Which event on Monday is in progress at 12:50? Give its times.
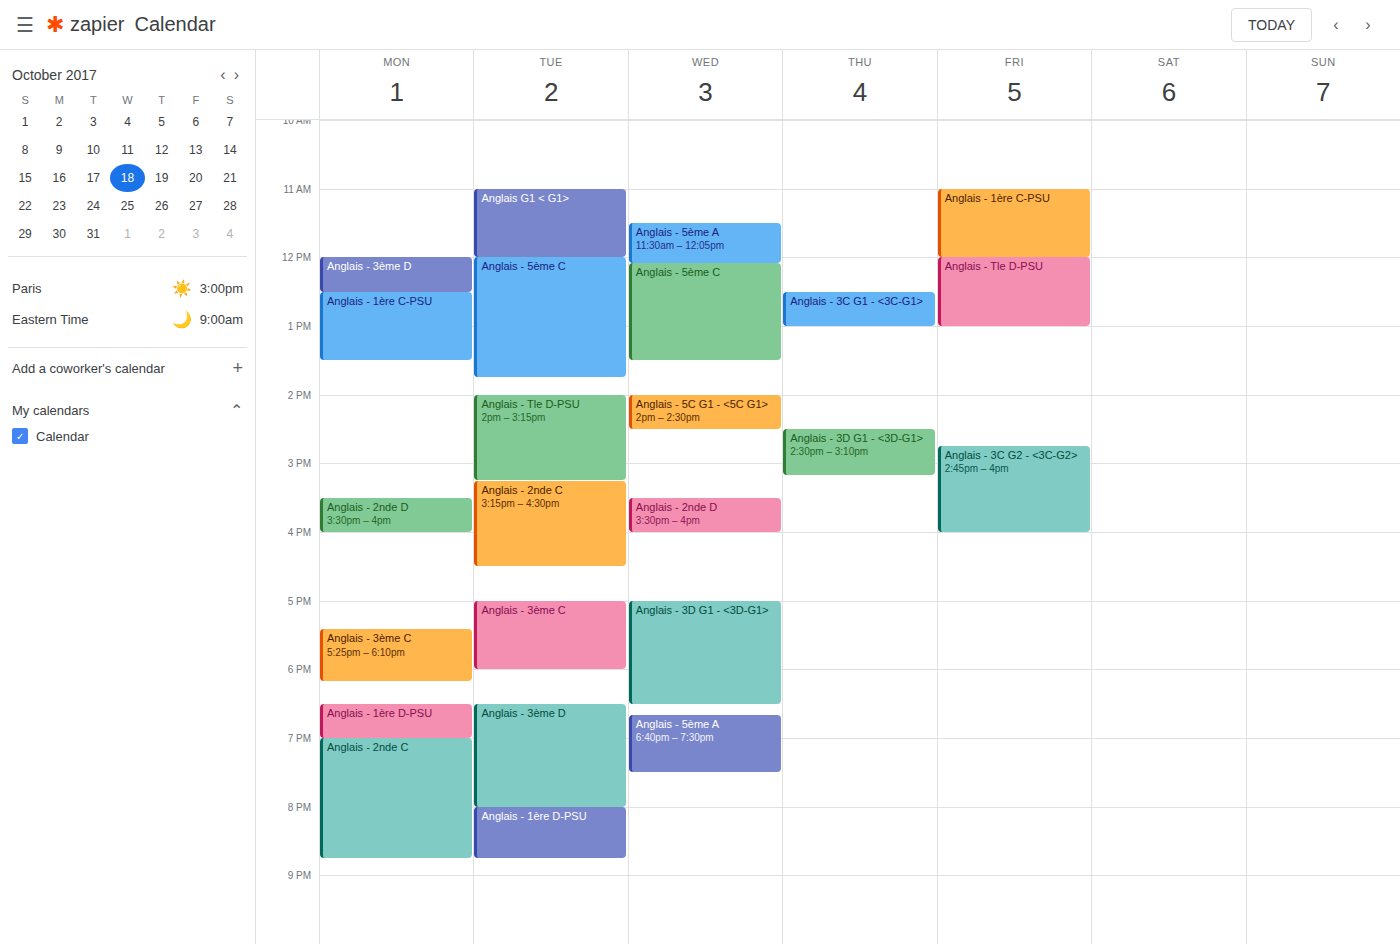
"Anglais - 1ère C-PSU", 12:30 to 13:30